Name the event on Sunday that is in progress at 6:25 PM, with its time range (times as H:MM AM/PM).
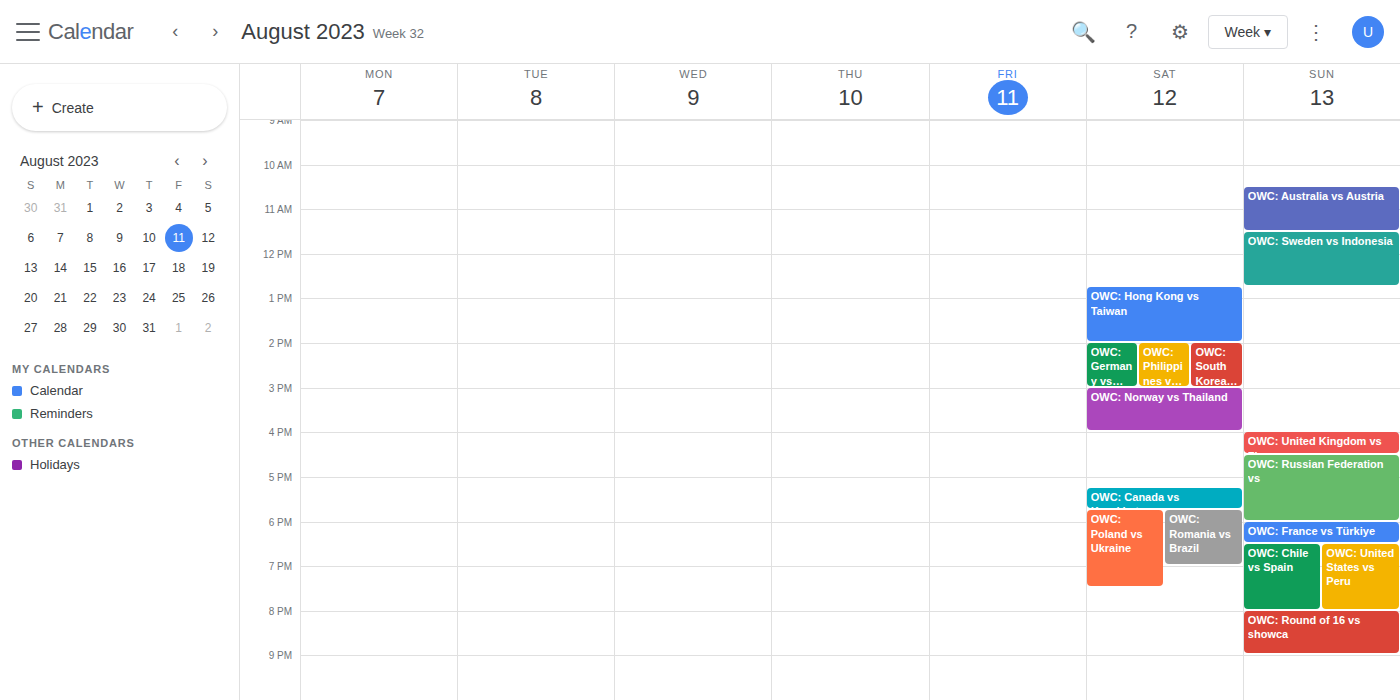
"OWC: France vs Türkiye", 6:00 PM to 6:30 PM